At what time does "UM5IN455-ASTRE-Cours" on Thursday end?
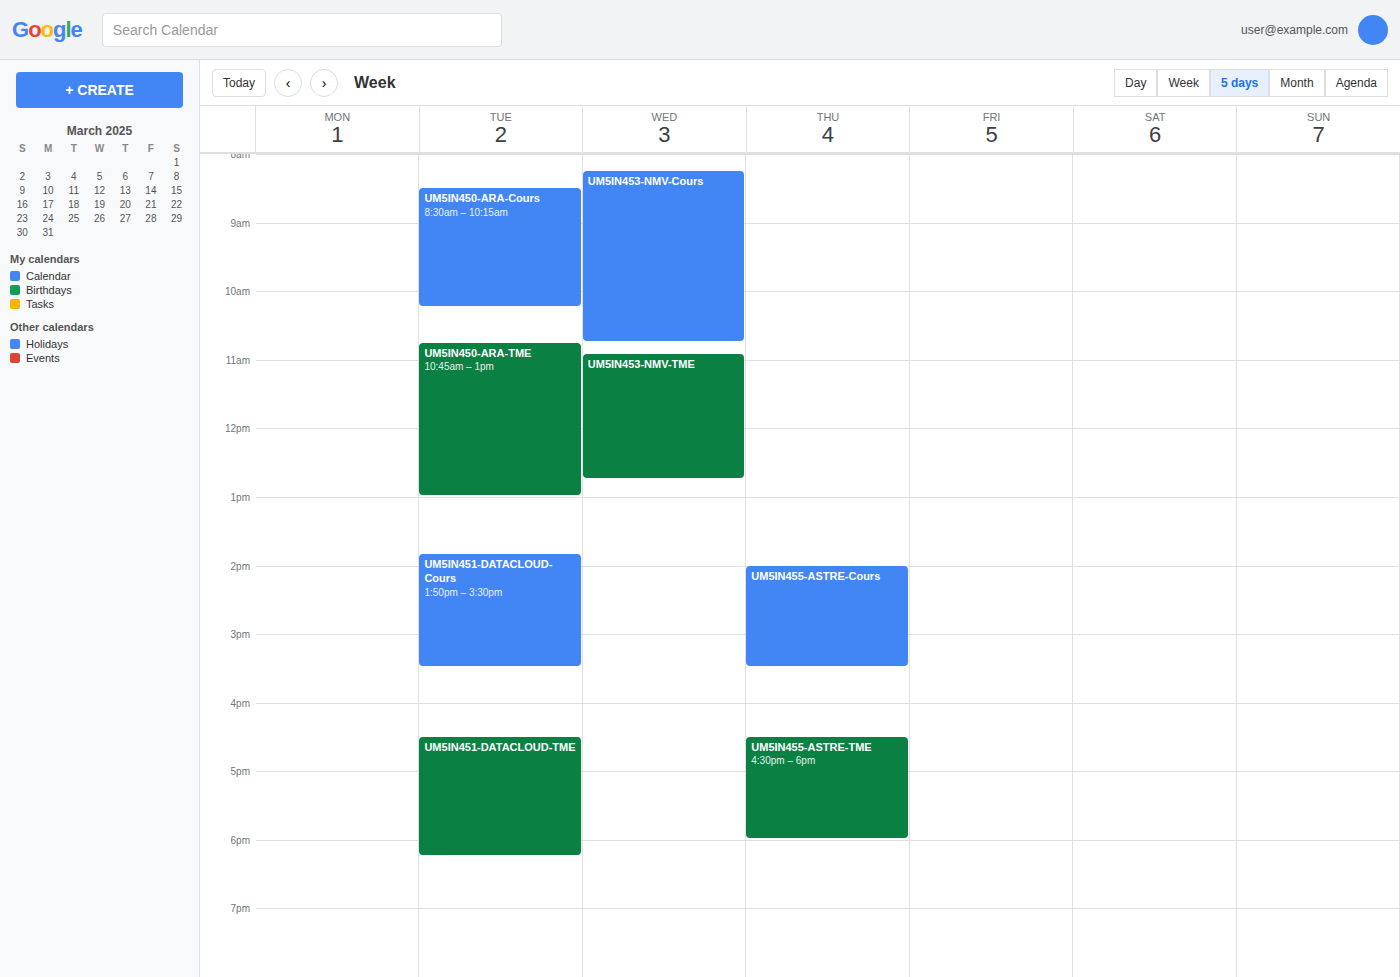
3:30 PM